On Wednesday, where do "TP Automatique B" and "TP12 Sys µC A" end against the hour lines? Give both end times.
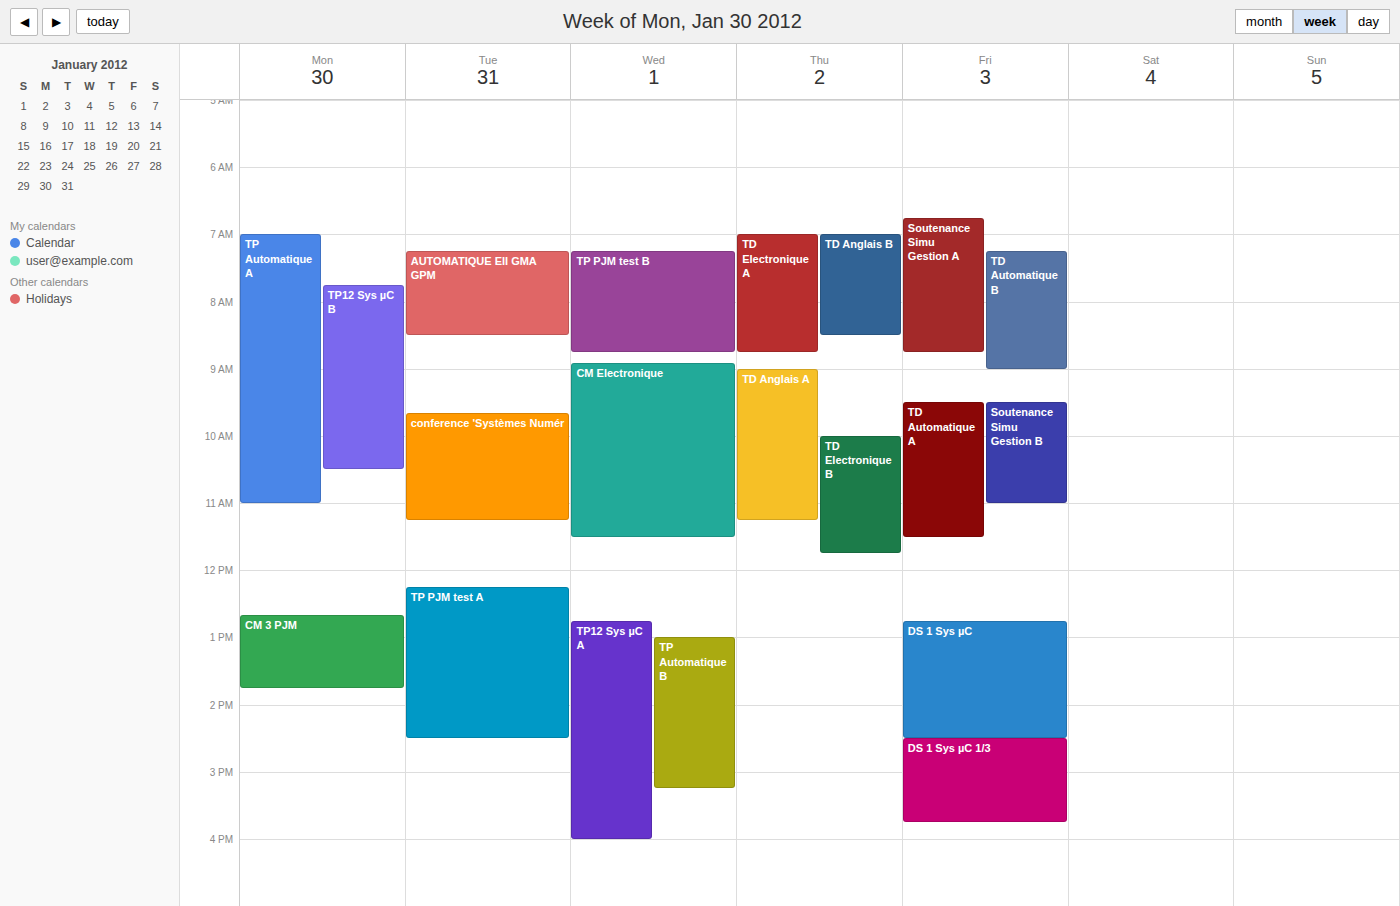
"TP Automatique B": 3:15 PM, neither: a quarter of the way from the 3 PM line to the 4 PM line. "TP12 Sys µC A": 4:00 PM, exactly on the 4 PM line.